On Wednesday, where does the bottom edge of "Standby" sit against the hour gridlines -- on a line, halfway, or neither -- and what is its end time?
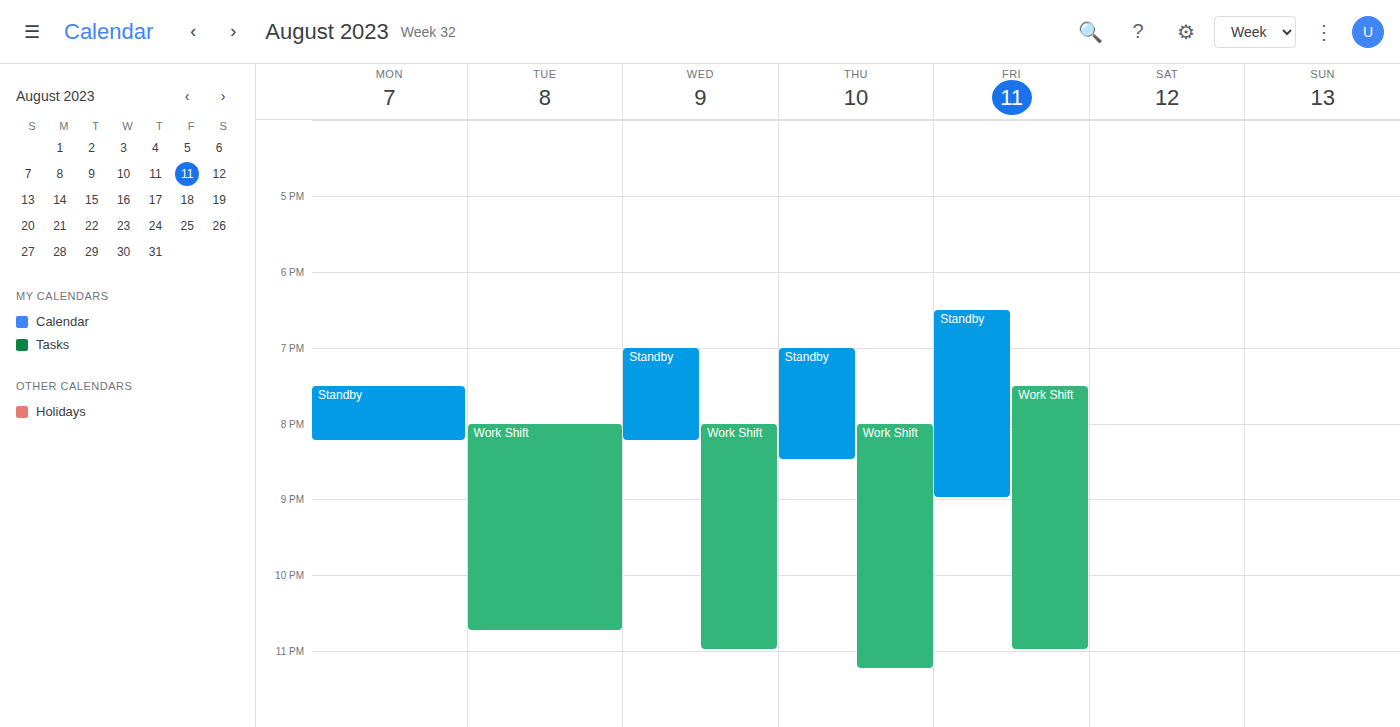
20:15 -- neither: a quarter of the way from the 20:00 line to the 21:00 line.